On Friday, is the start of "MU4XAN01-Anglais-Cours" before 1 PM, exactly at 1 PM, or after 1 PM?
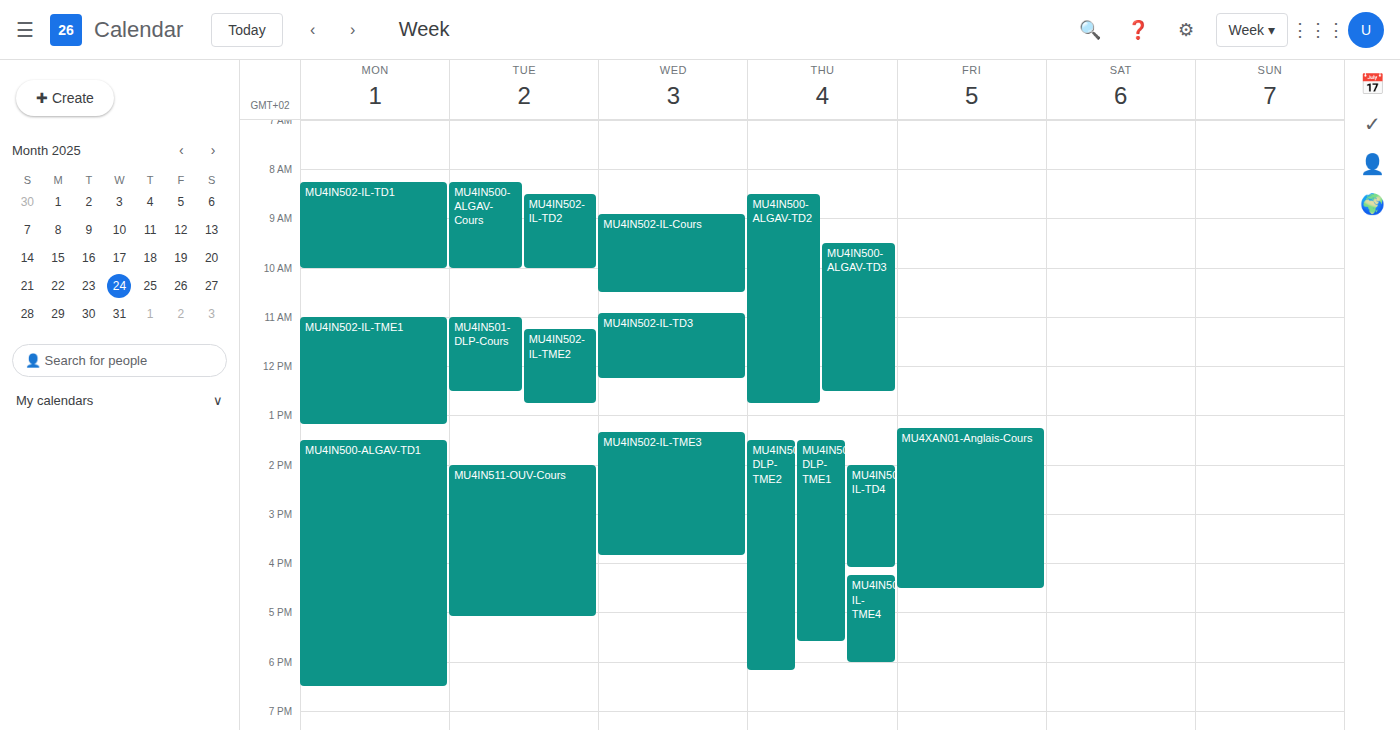
1:15 PM -- after 1 PM, 15 minutes below the 1 PM line.